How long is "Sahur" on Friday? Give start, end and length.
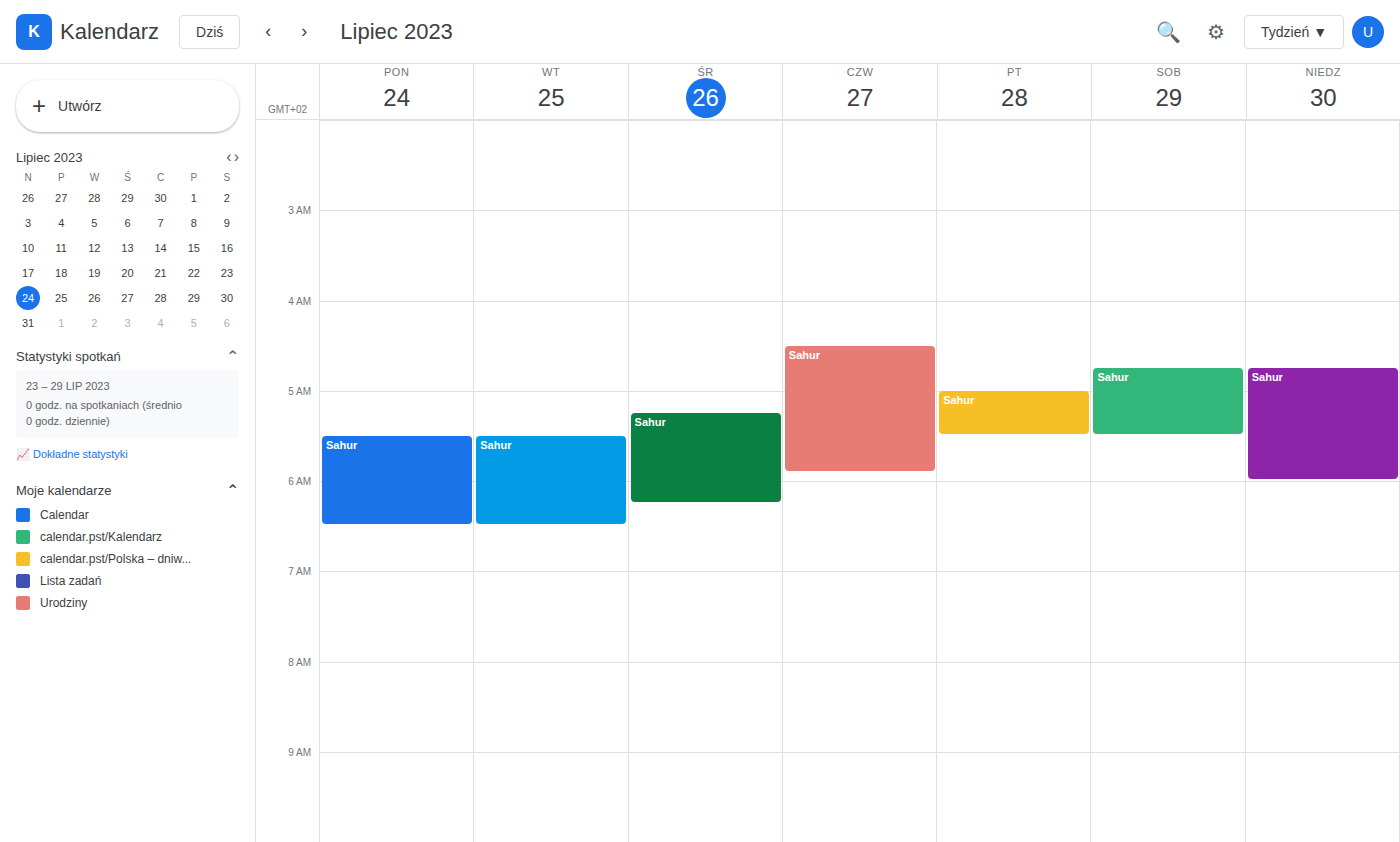
5:00 AM to 5:30 AM, 30 minutes